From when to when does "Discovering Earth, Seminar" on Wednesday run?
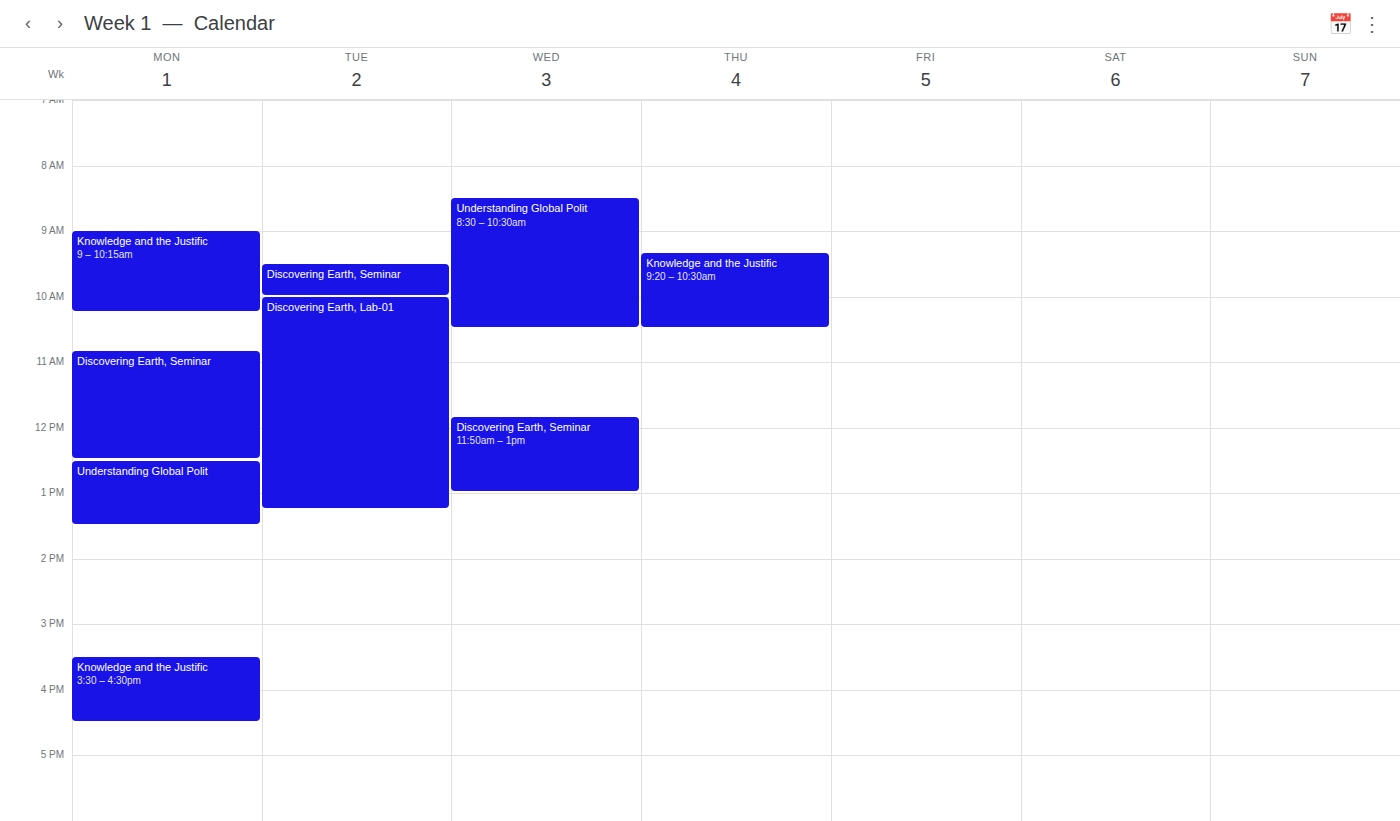
11:50 AM to 1:00 PM